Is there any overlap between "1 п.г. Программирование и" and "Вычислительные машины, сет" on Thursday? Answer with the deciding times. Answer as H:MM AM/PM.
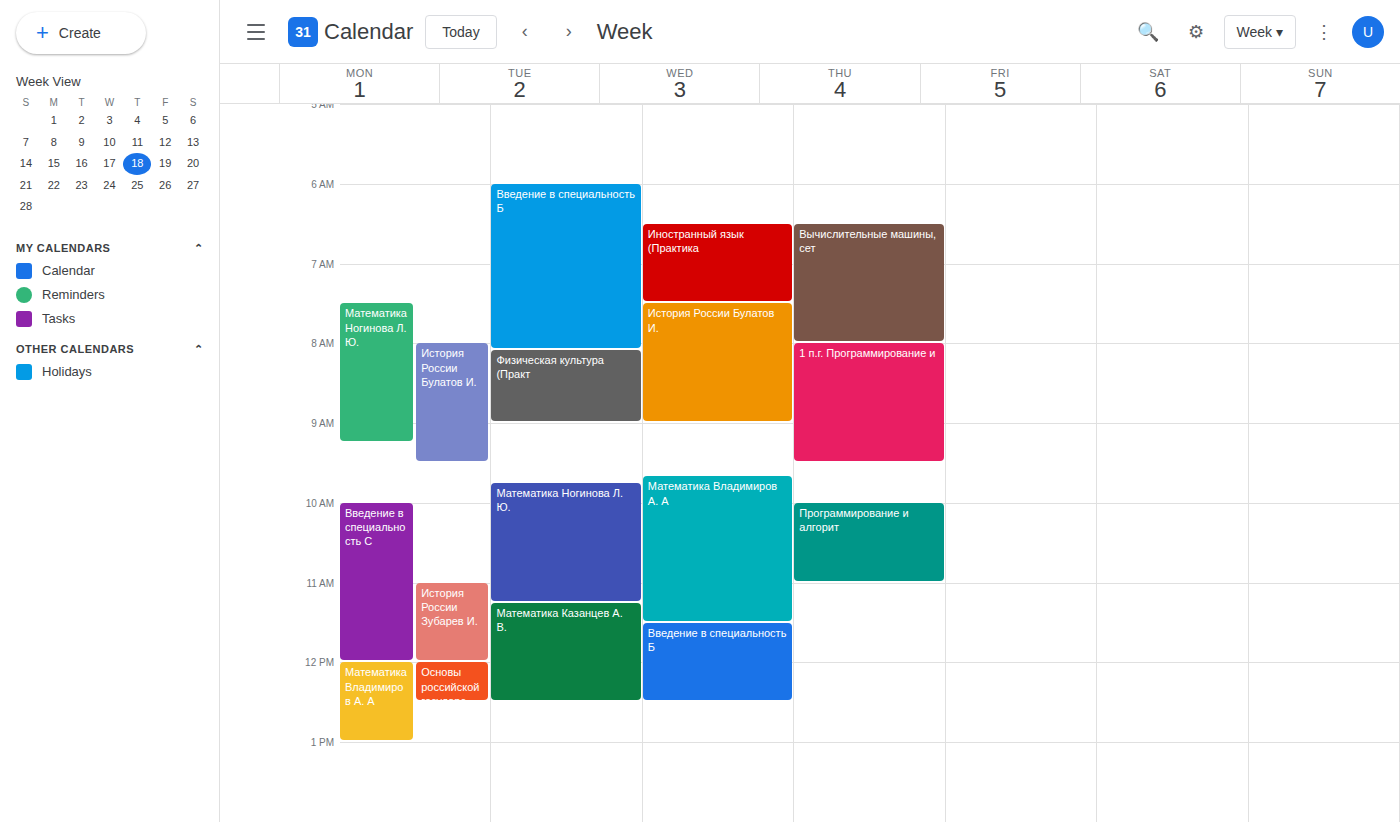
"Вычислительные машины, сет" ends at 8:00 AM, exactly when "1 п.г. Программирование и" starts -- they touch but do not overlap.